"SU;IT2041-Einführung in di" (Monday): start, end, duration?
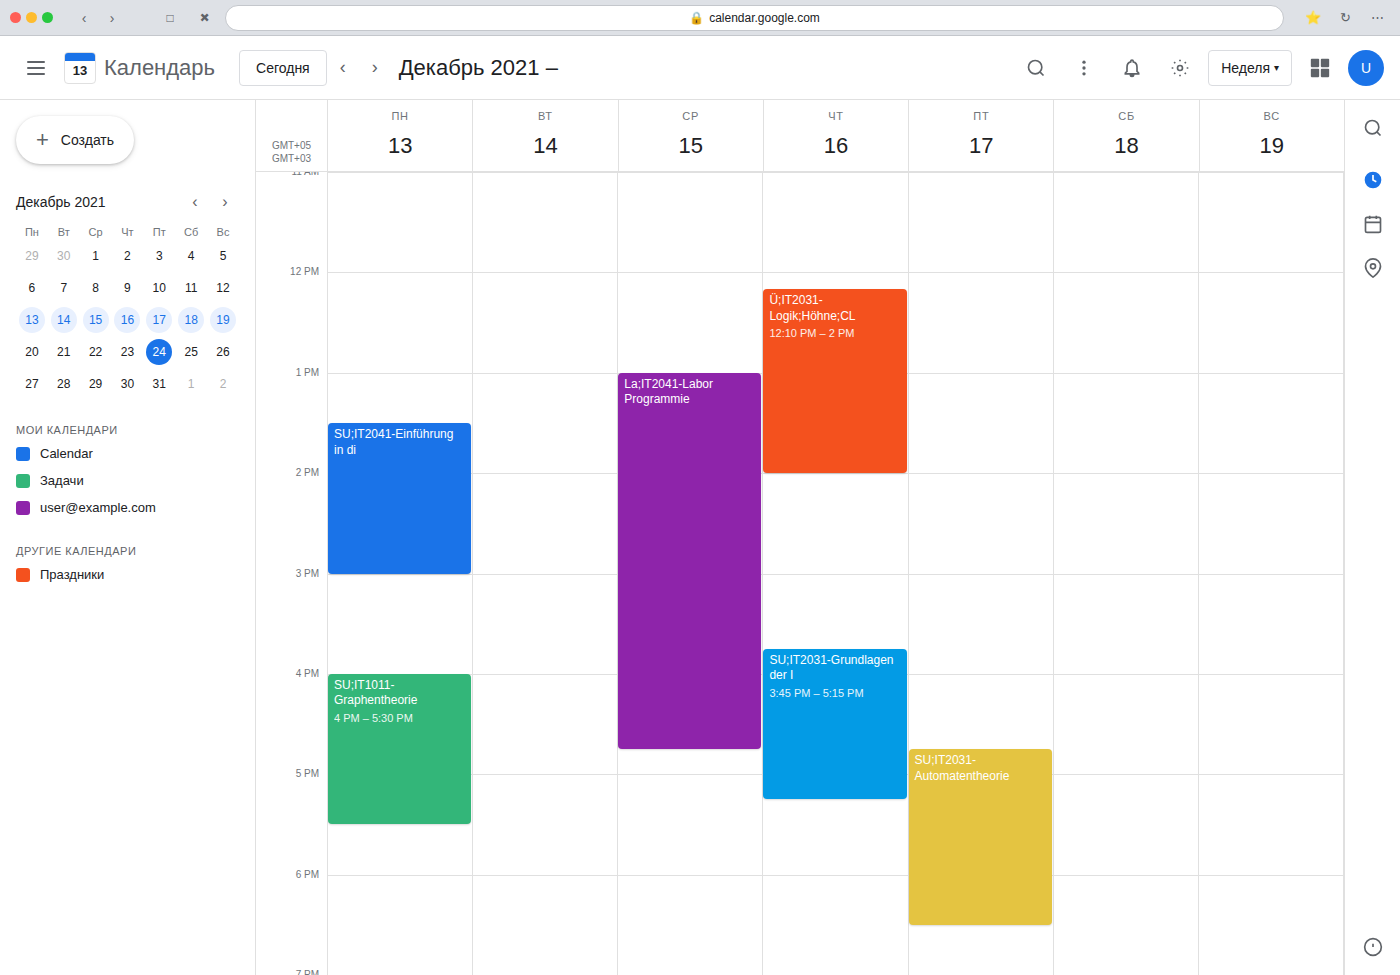
1:30 PM to 3:00 PM, 1 hour 30 minutes